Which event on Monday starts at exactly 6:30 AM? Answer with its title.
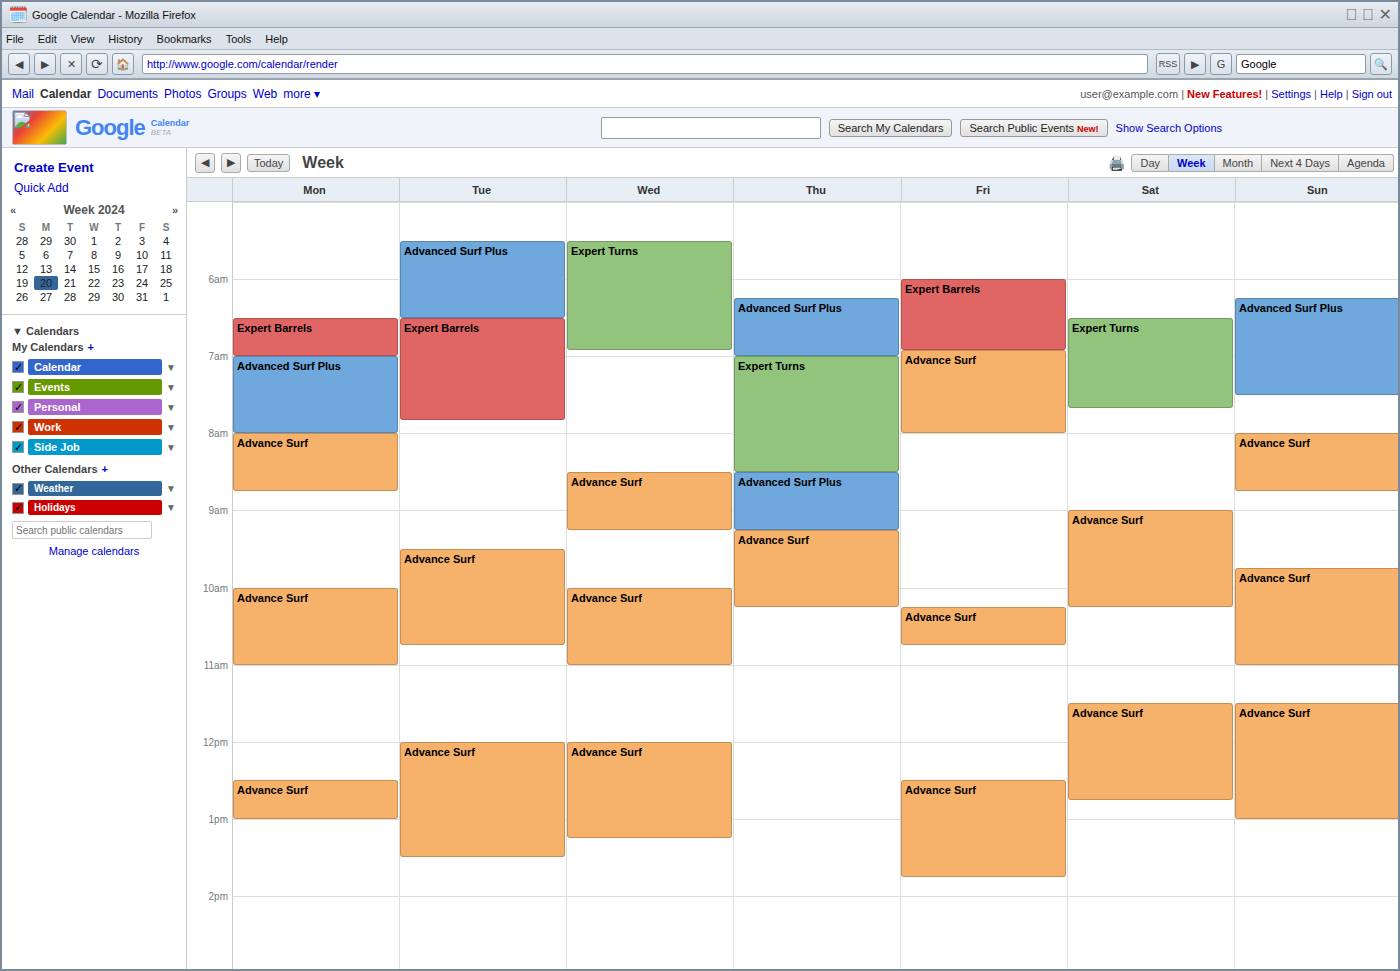
"Expert Barrels"